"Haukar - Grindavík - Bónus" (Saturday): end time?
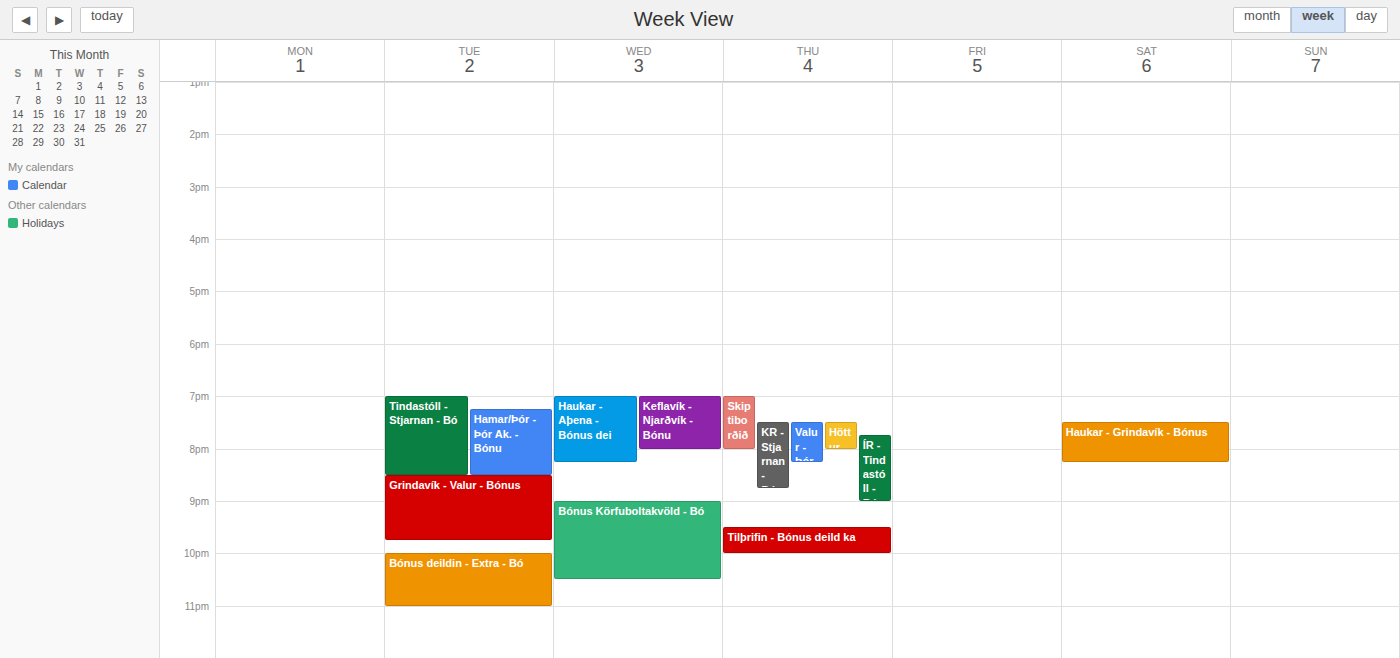
8:15 PM